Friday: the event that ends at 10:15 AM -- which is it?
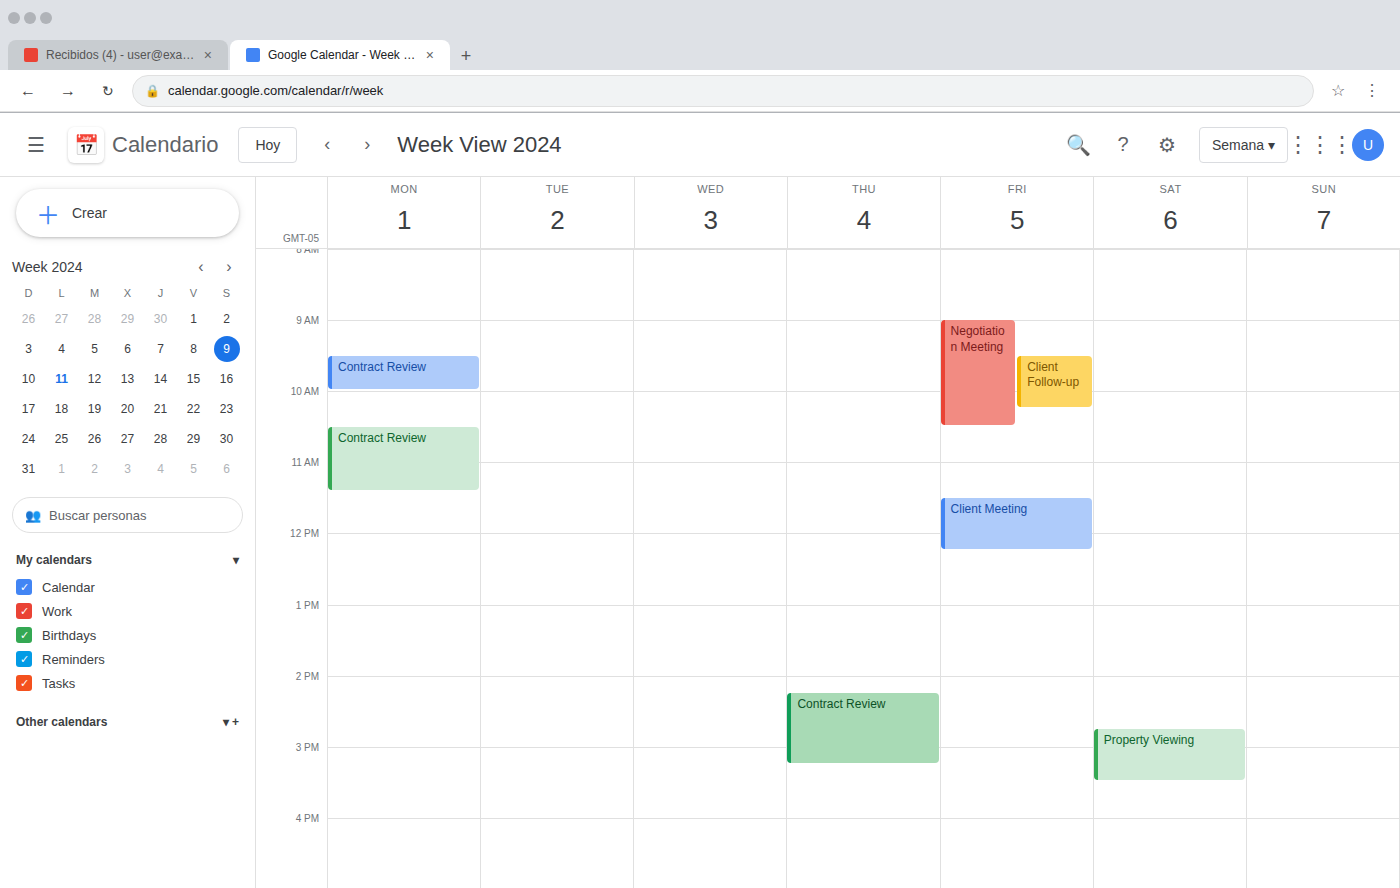
"Client Follow-up"